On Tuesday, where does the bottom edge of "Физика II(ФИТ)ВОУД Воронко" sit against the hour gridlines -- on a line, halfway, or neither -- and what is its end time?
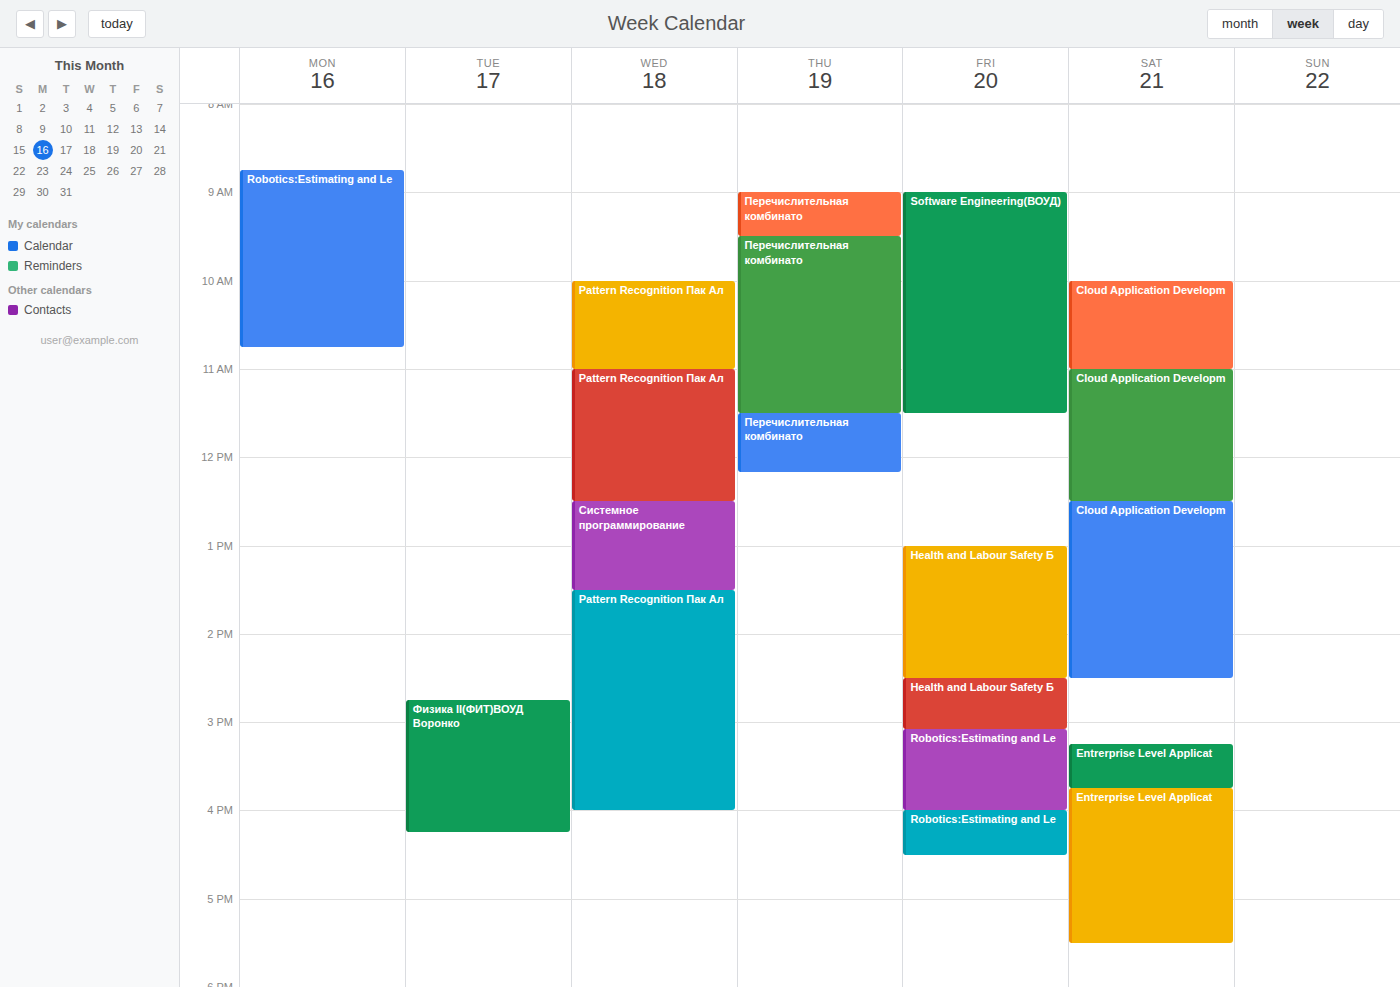
4:15 PM -- neither: a quarter of the way from the 4 PM line to the 5 PM line.